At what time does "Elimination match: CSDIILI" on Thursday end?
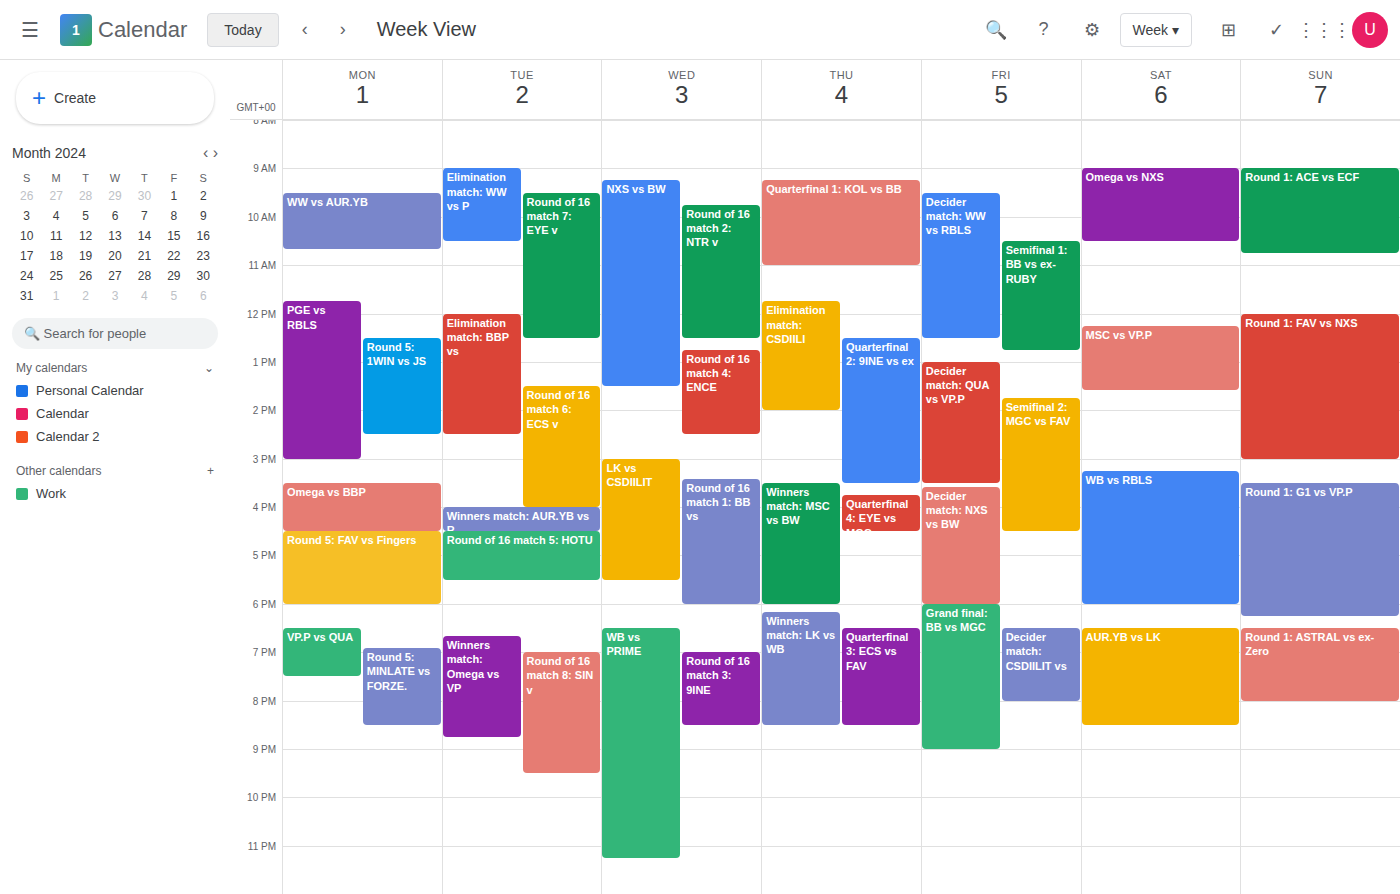
14:00